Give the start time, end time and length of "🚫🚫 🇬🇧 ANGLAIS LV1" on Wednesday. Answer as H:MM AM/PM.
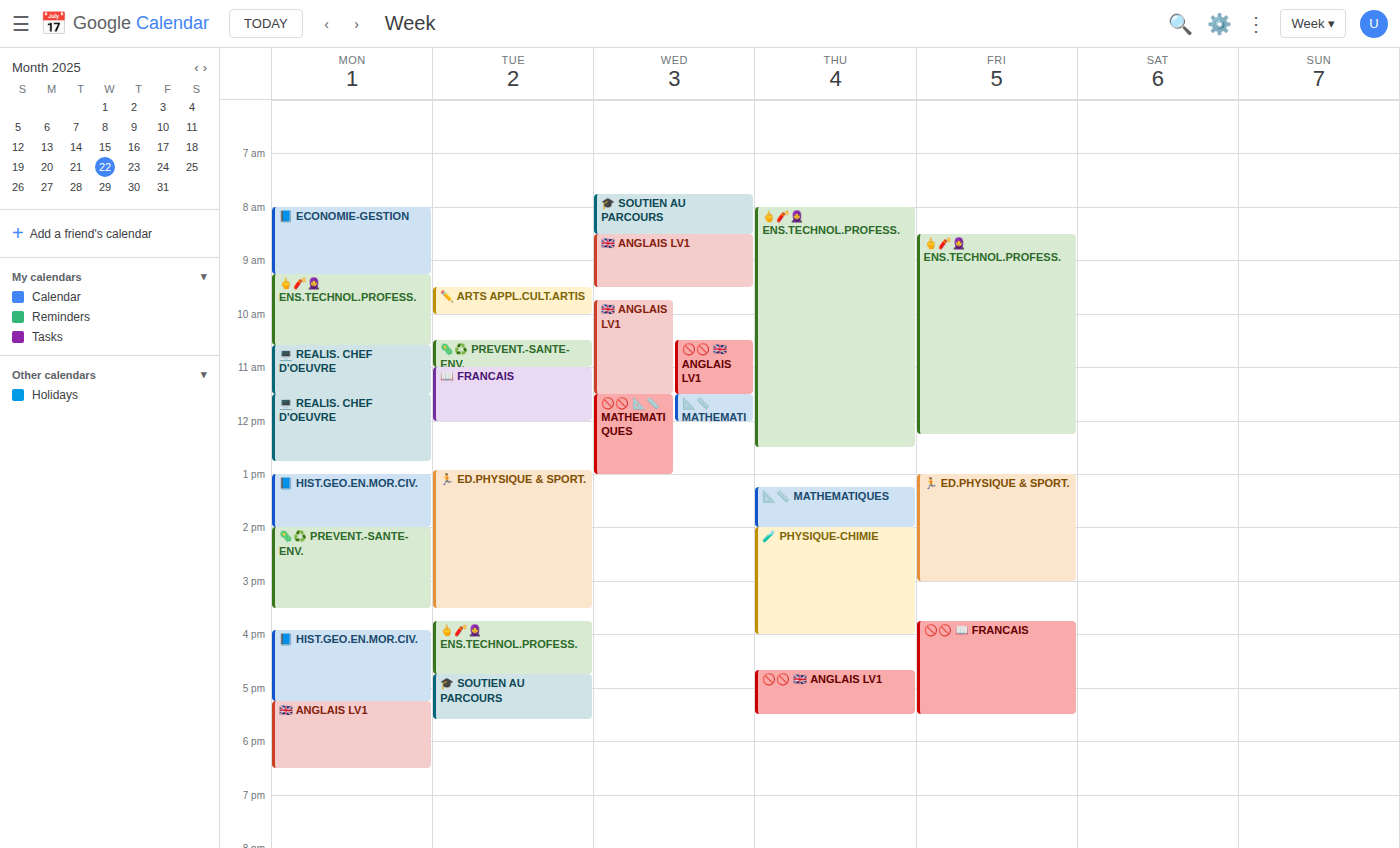
10:30 AM to 11:30 AM, 1 hour